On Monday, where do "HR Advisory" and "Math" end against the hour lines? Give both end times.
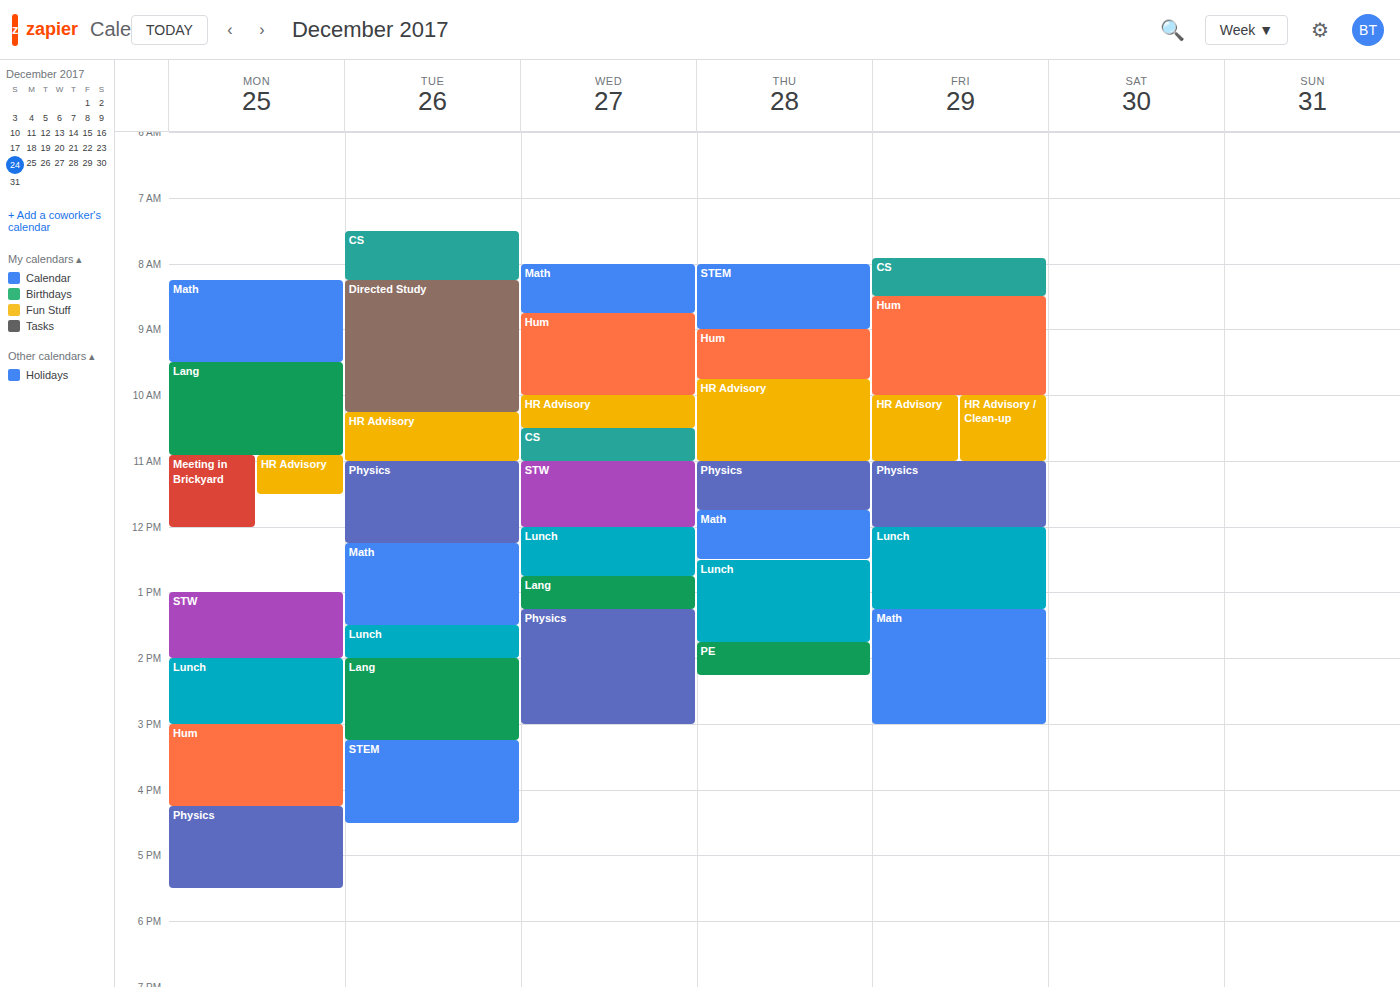
"HR Advisory": 11:30 AM, halfway between the 11 AM and 12 PM lines. "Math": 9:30 AM, halfway between the 9 AM and 10 AM lines.